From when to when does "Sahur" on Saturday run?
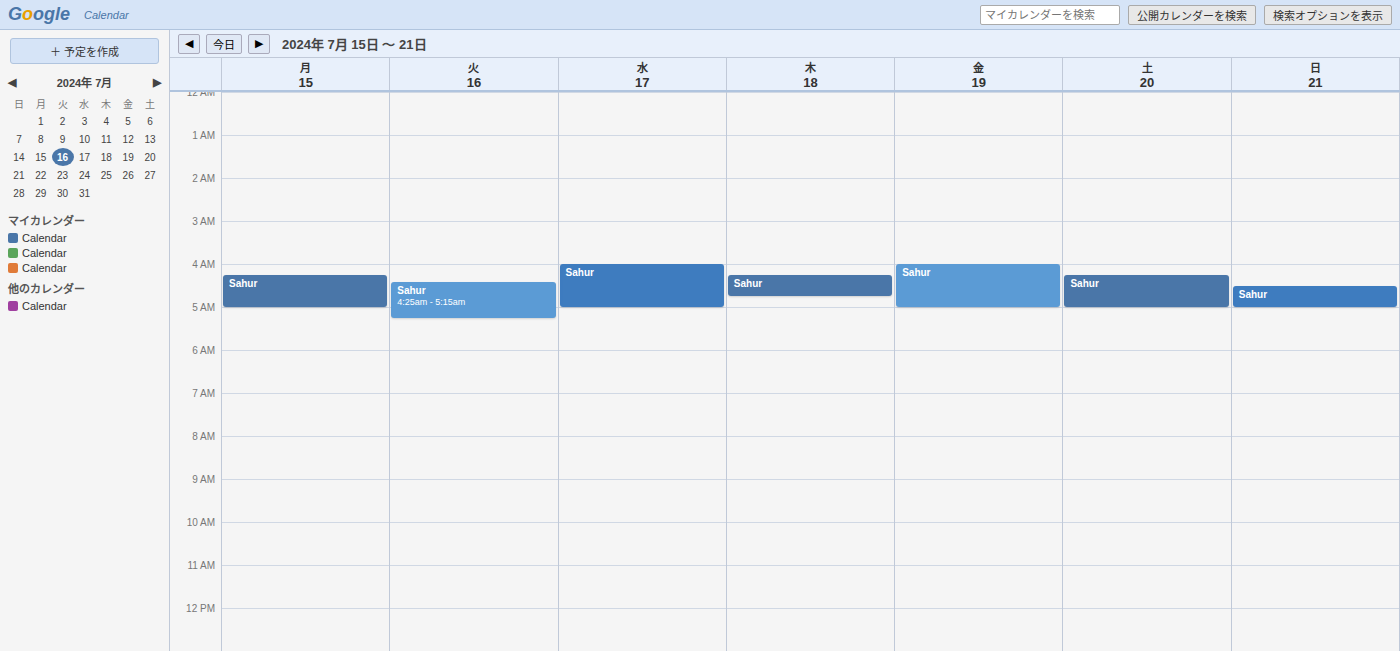
4:15 AM to 5:00 AM